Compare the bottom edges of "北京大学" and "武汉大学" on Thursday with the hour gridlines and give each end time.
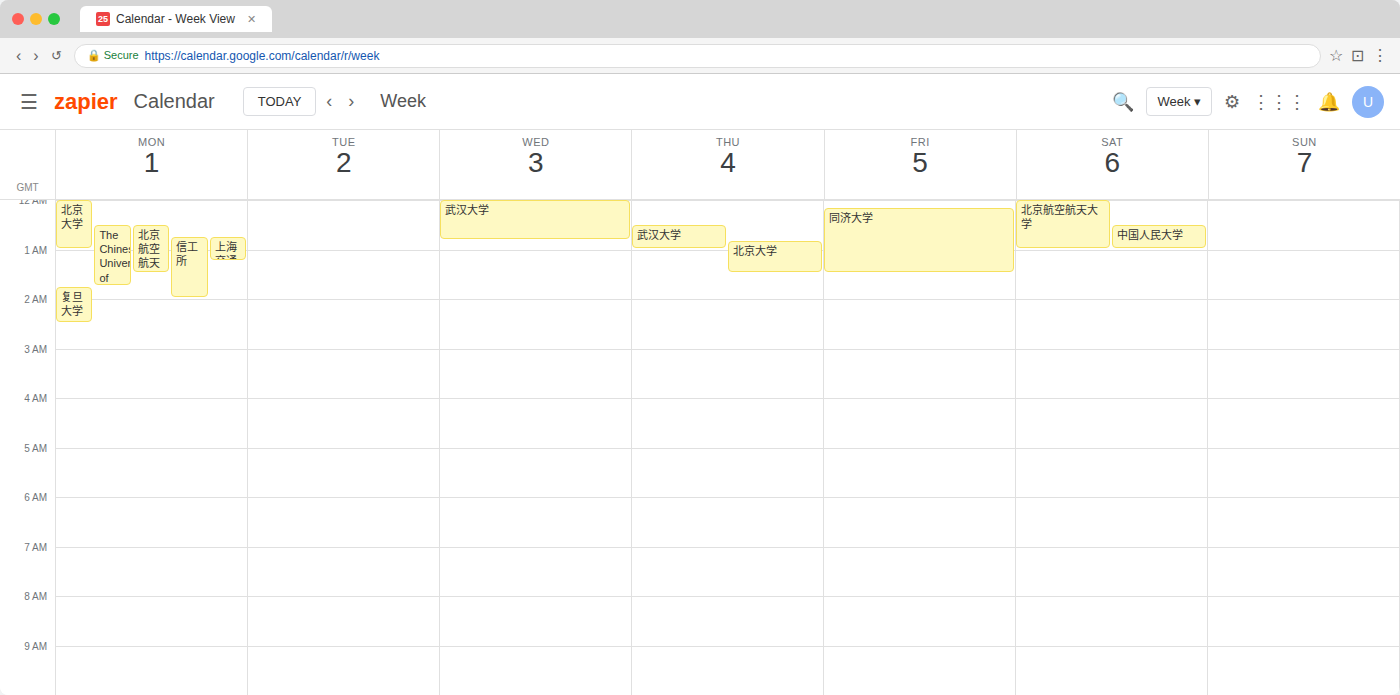
"北京大学": 1:30 AM, halfway between the 1 AM and 2 AM lines. "武汉大学": 1:00 AM, exactly on the 1 AM line.